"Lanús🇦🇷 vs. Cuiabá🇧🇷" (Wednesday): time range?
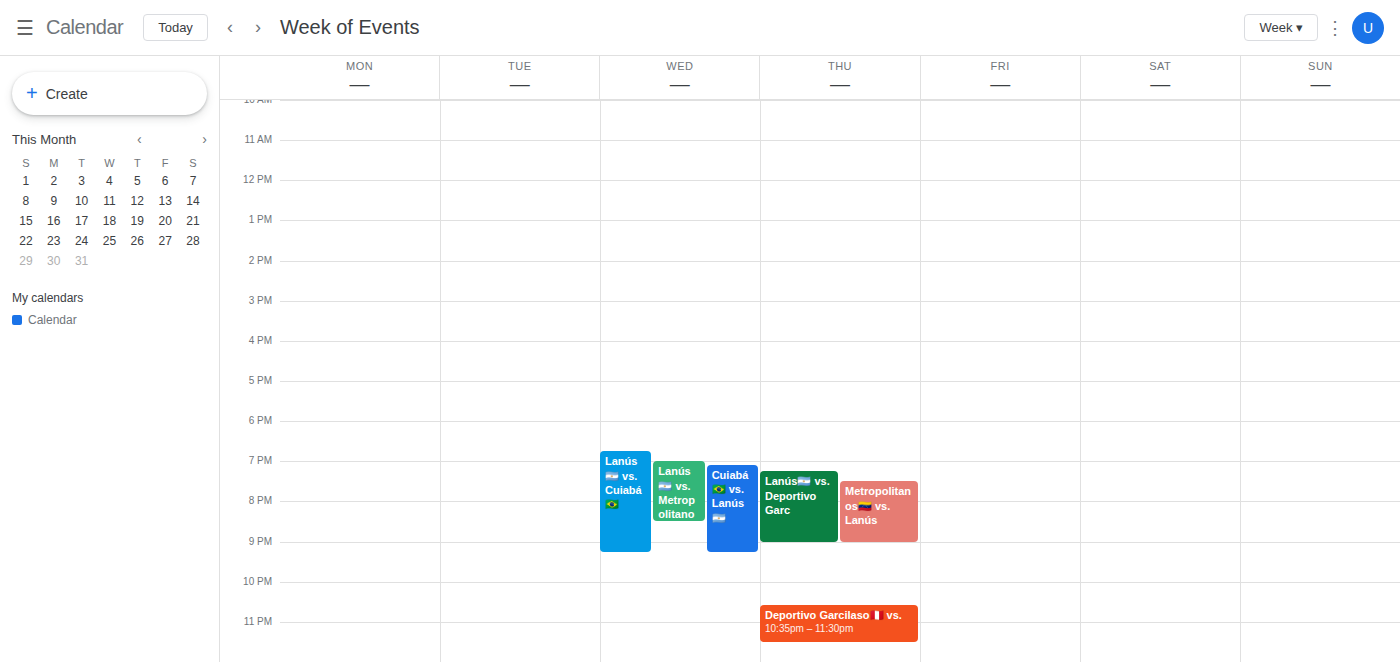
6:45 PM to 9:15 PM